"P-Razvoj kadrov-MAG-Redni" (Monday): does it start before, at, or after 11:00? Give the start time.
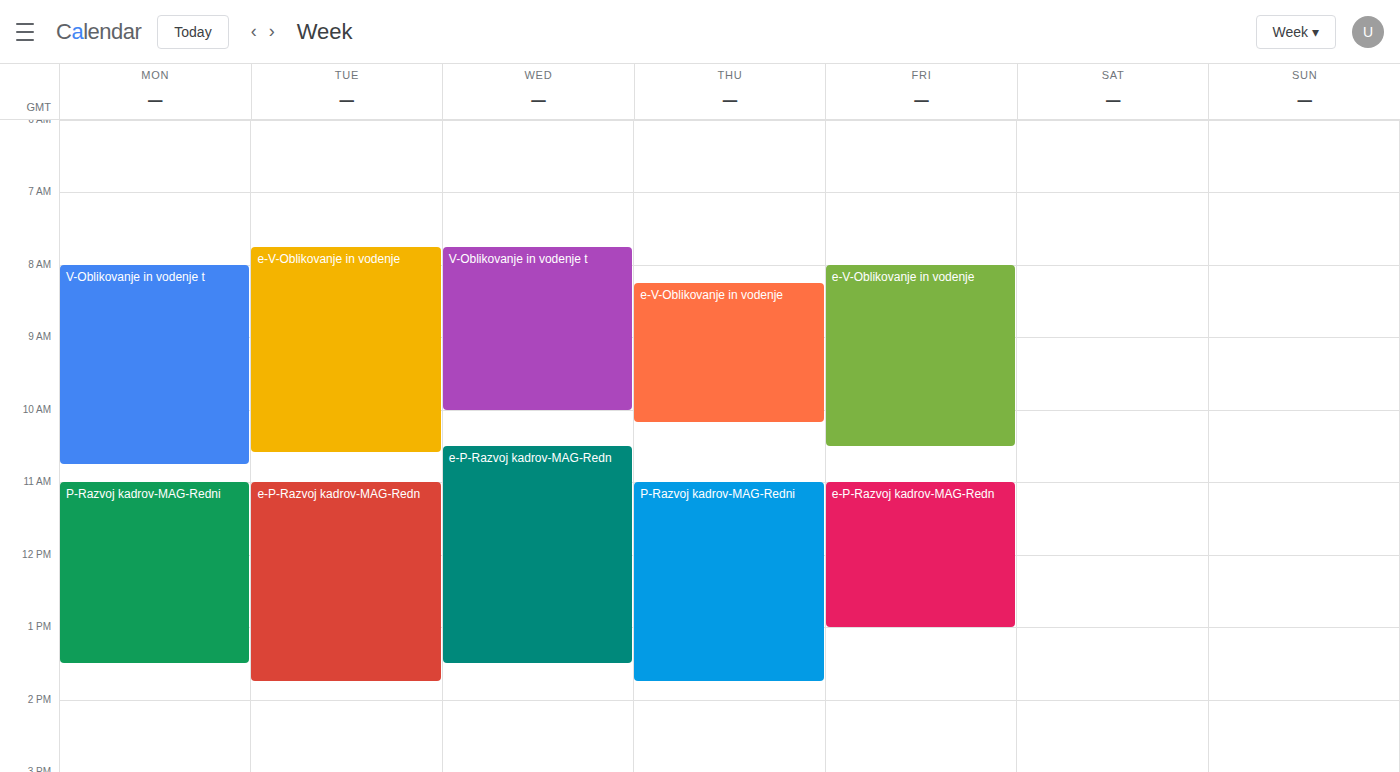
11:00 -- exactly at 11:00, on the 11:00 line.